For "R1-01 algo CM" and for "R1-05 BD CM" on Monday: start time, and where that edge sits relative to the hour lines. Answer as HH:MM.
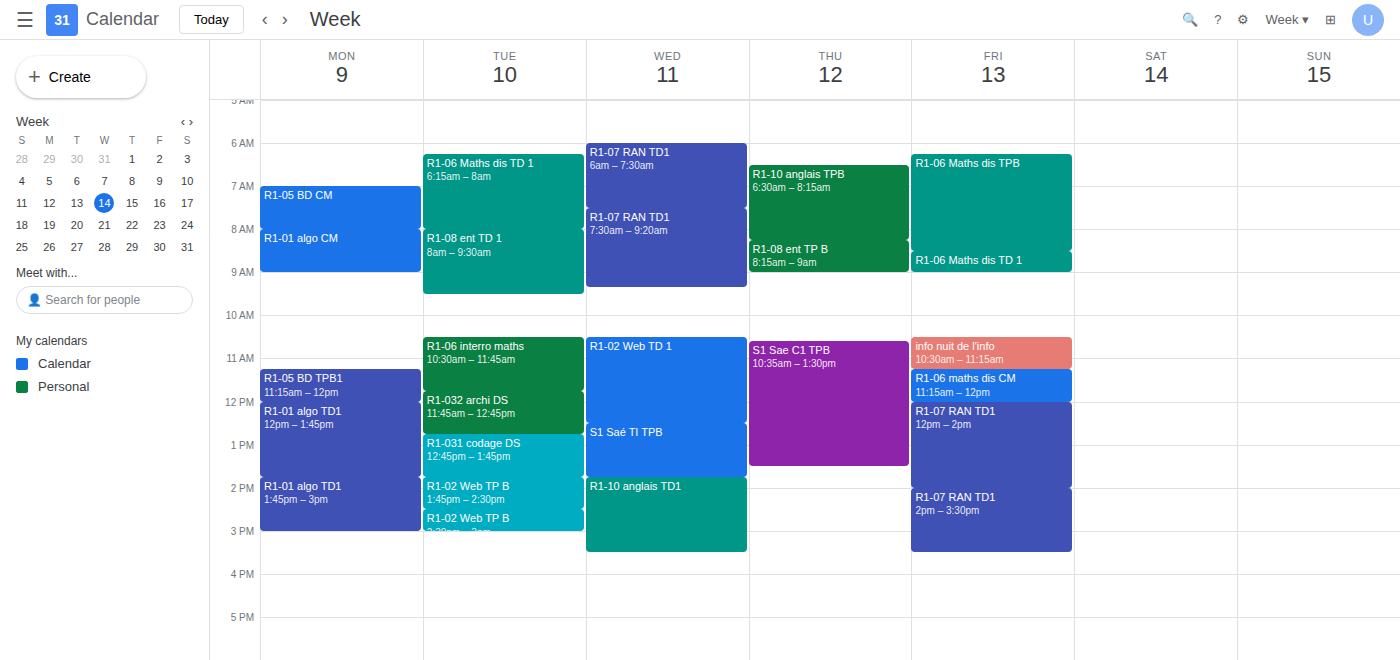
"R1-01 algo CM": 08:00, exactly on the 08:00 line. "R1-05 BD CM": 07:00, exactly on the 07:00 line.